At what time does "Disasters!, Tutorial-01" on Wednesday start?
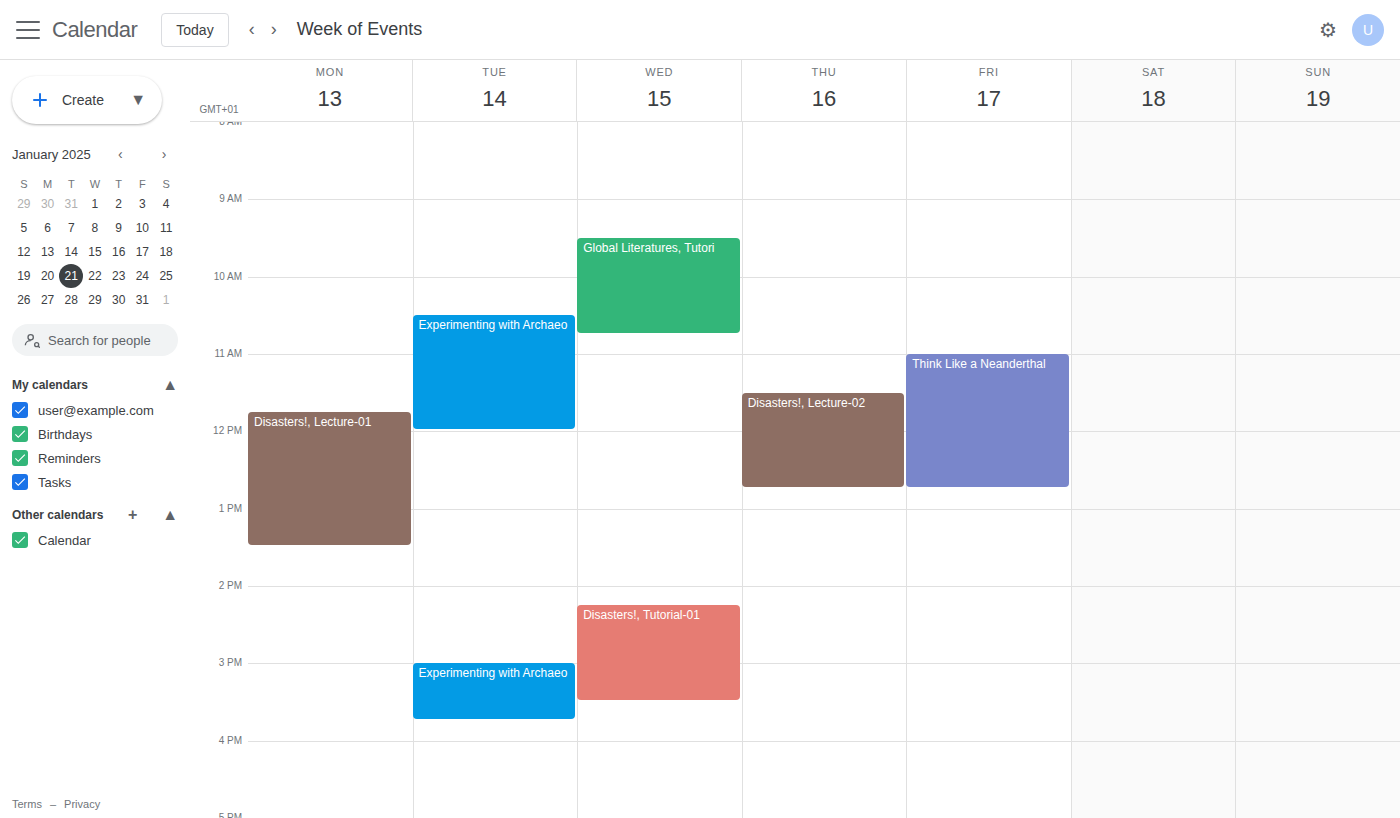
2:15 PM